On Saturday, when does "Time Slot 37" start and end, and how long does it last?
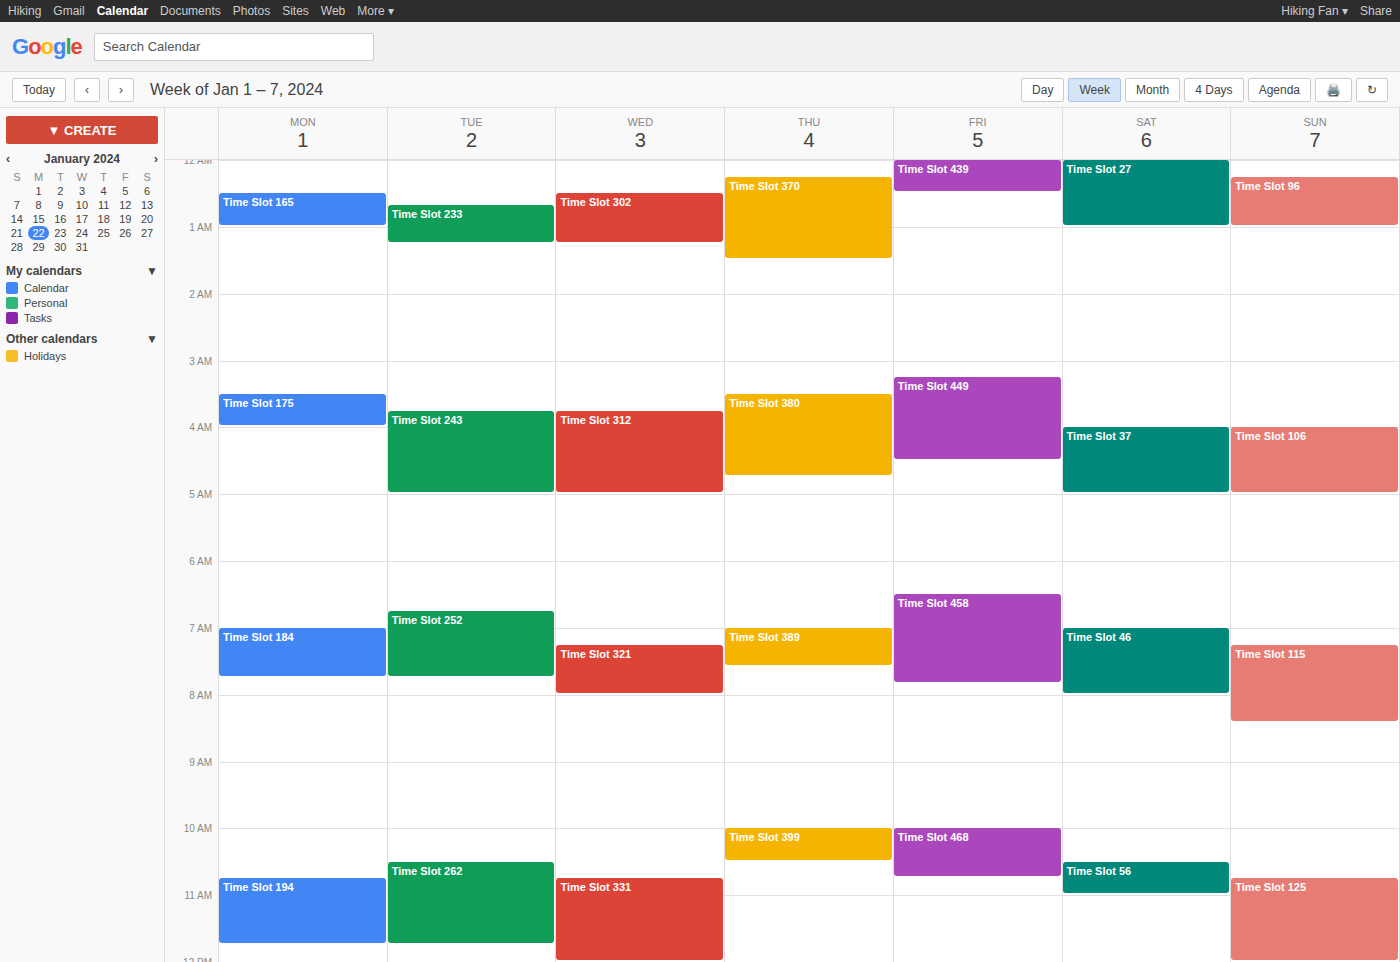
4:00 AM to 5:00 AM, 1 hour